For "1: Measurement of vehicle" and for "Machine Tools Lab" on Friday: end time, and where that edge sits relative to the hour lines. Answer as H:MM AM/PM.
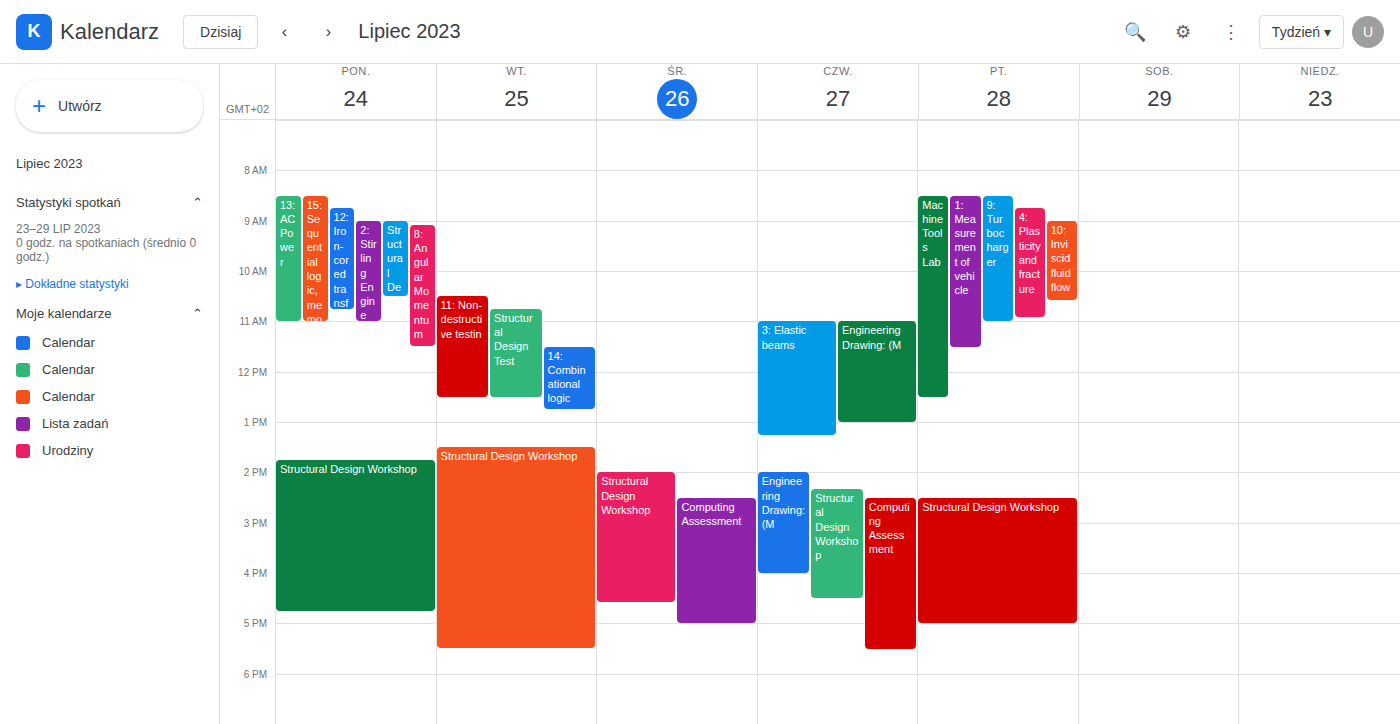
"1: Measurement of vehicle": 11:30 AM, halfway between the 11 AM and 12 PM lines. "Machine Tools Lab": 12:30 PM, halfway between the 12 PM and 1 PM lines.